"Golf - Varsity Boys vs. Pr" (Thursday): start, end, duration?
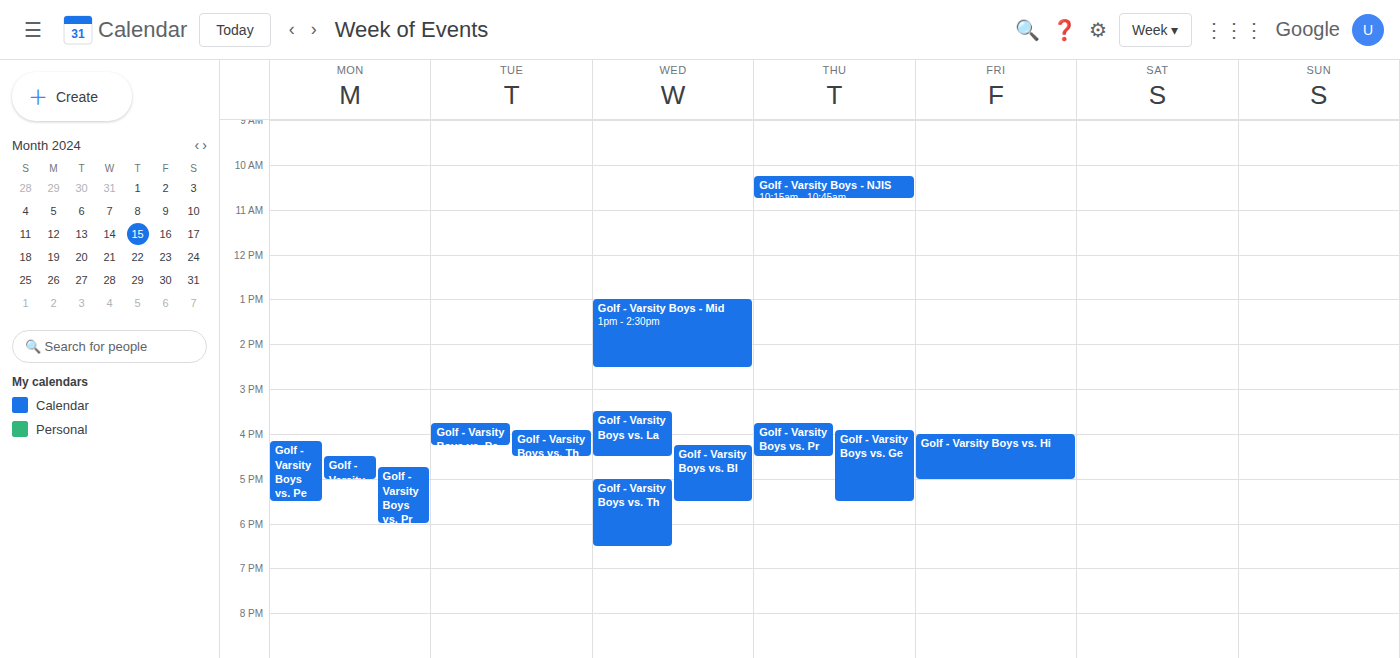
3:45 PM to 4:30 PM, 45 minutes